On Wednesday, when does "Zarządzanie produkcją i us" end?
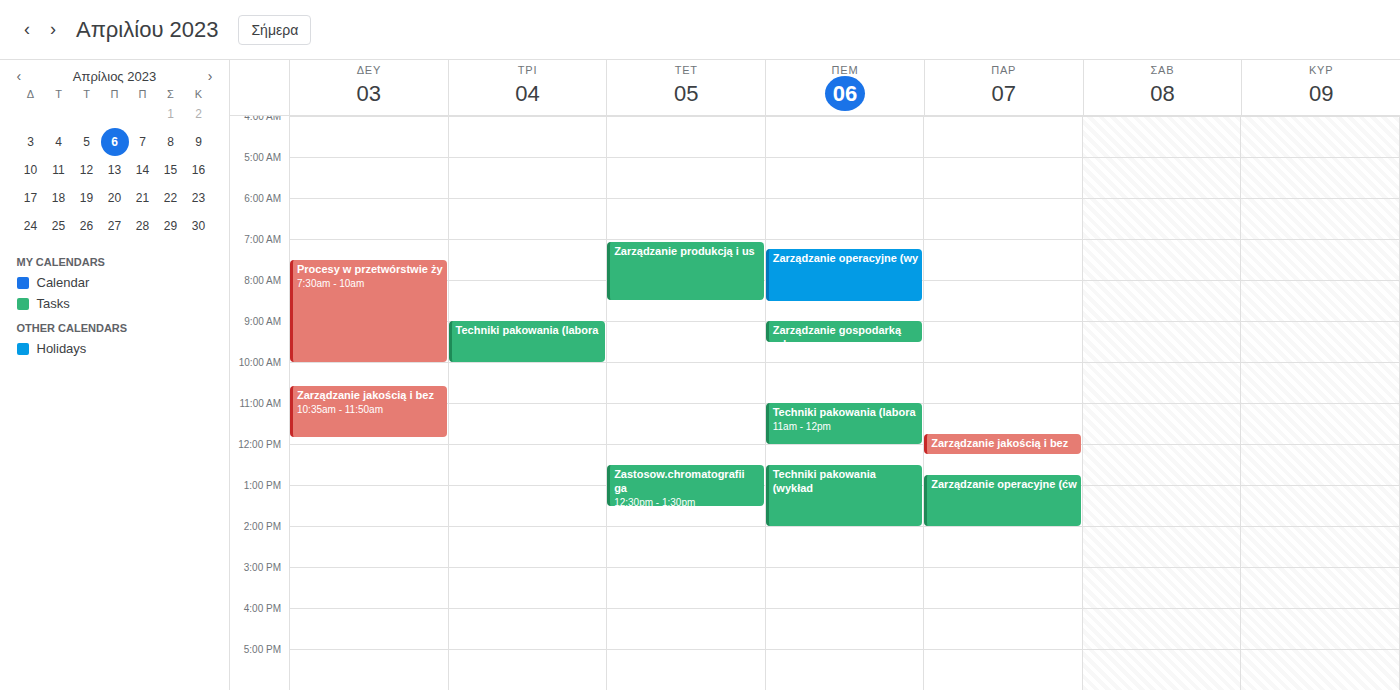
8:30 AM